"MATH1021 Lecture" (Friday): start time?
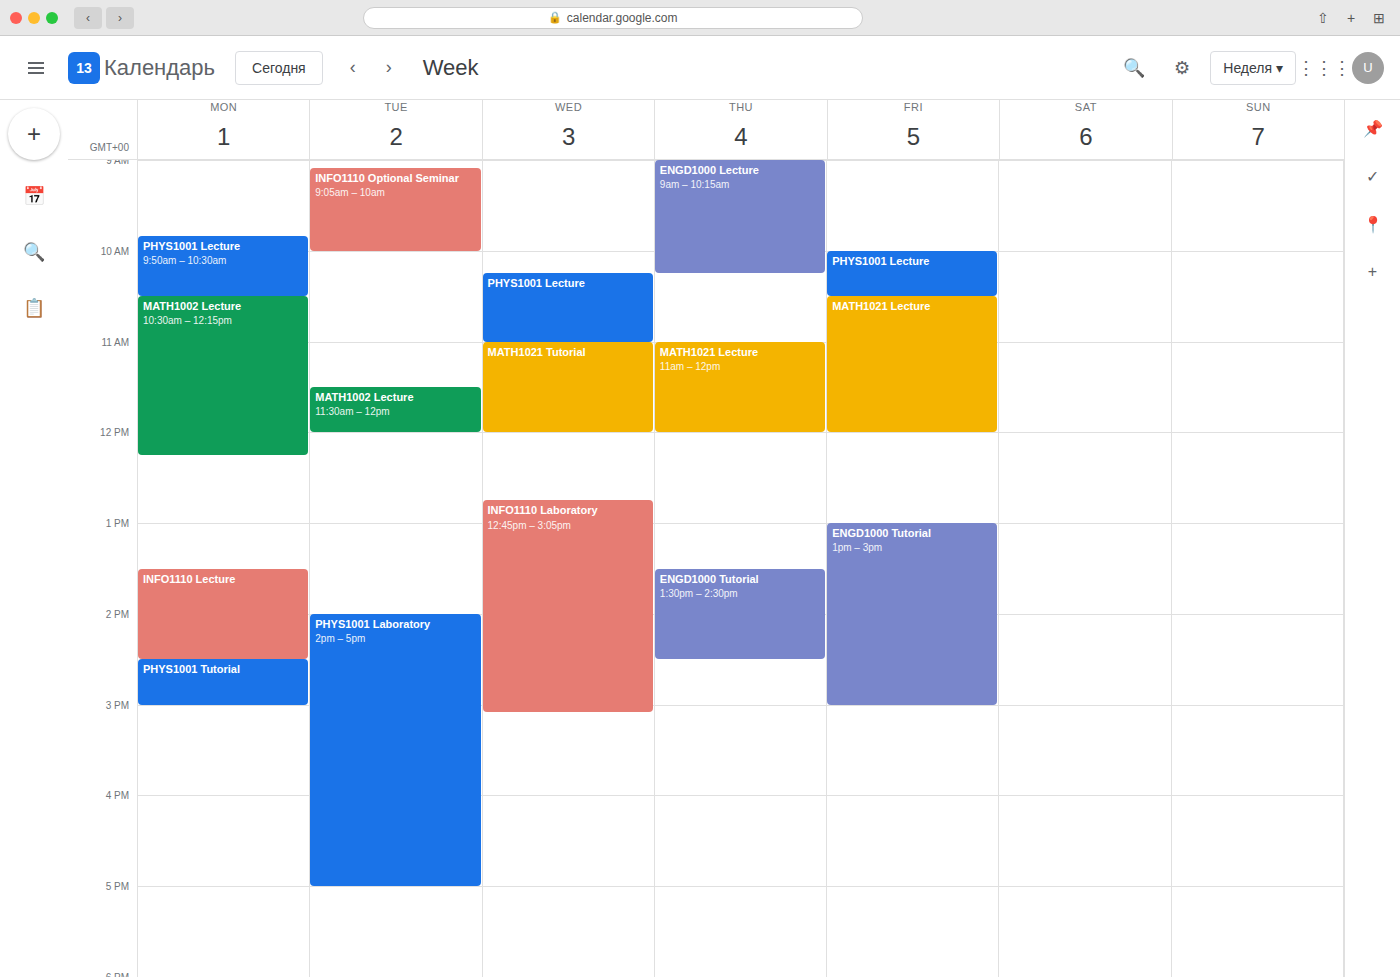
10:30 AM